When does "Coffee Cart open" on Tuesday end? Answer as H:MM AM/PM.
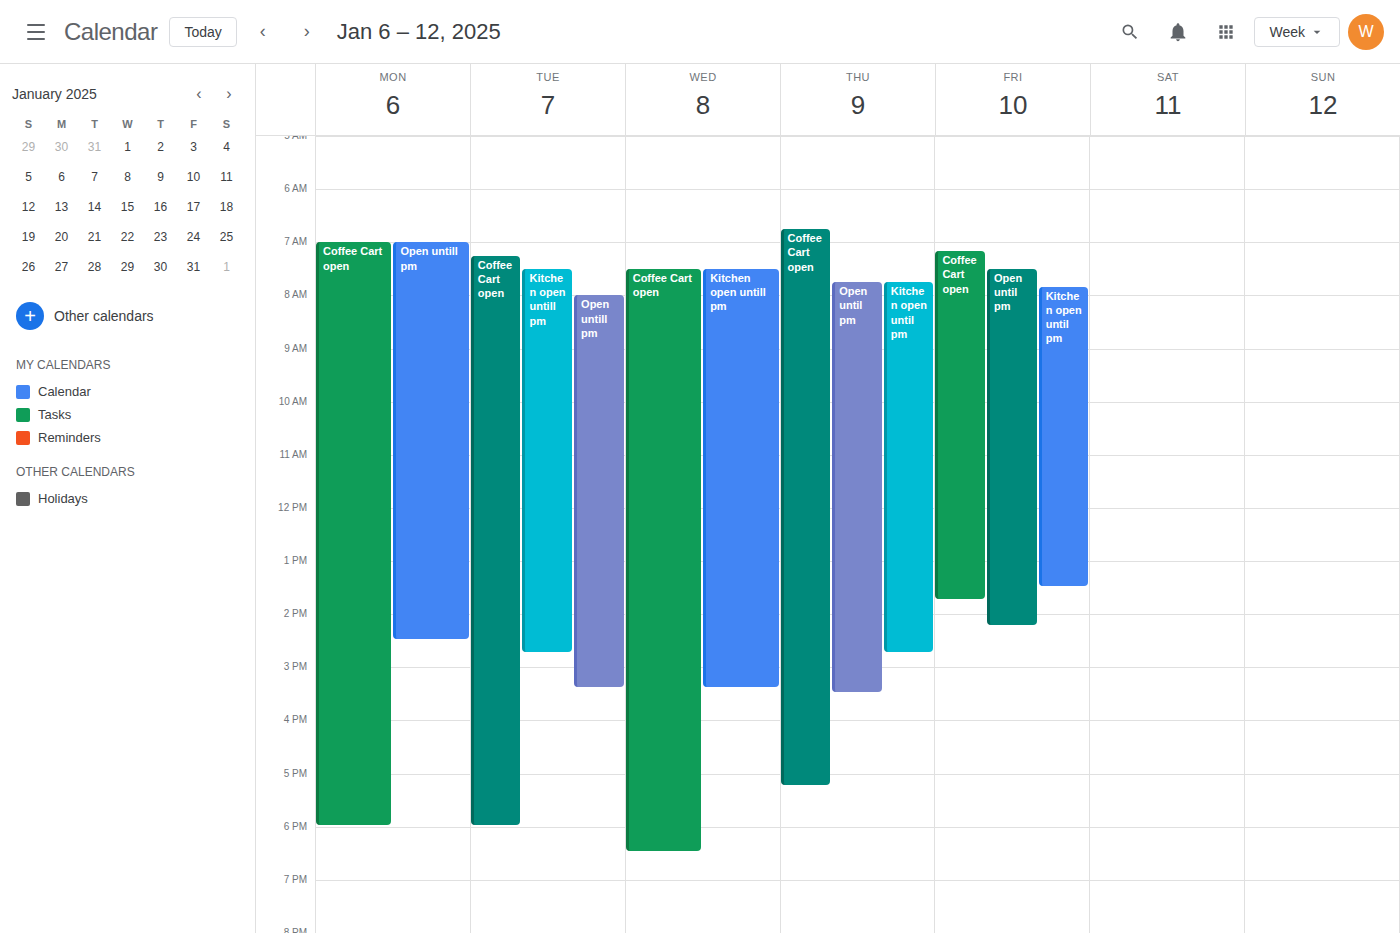
6:00 PM